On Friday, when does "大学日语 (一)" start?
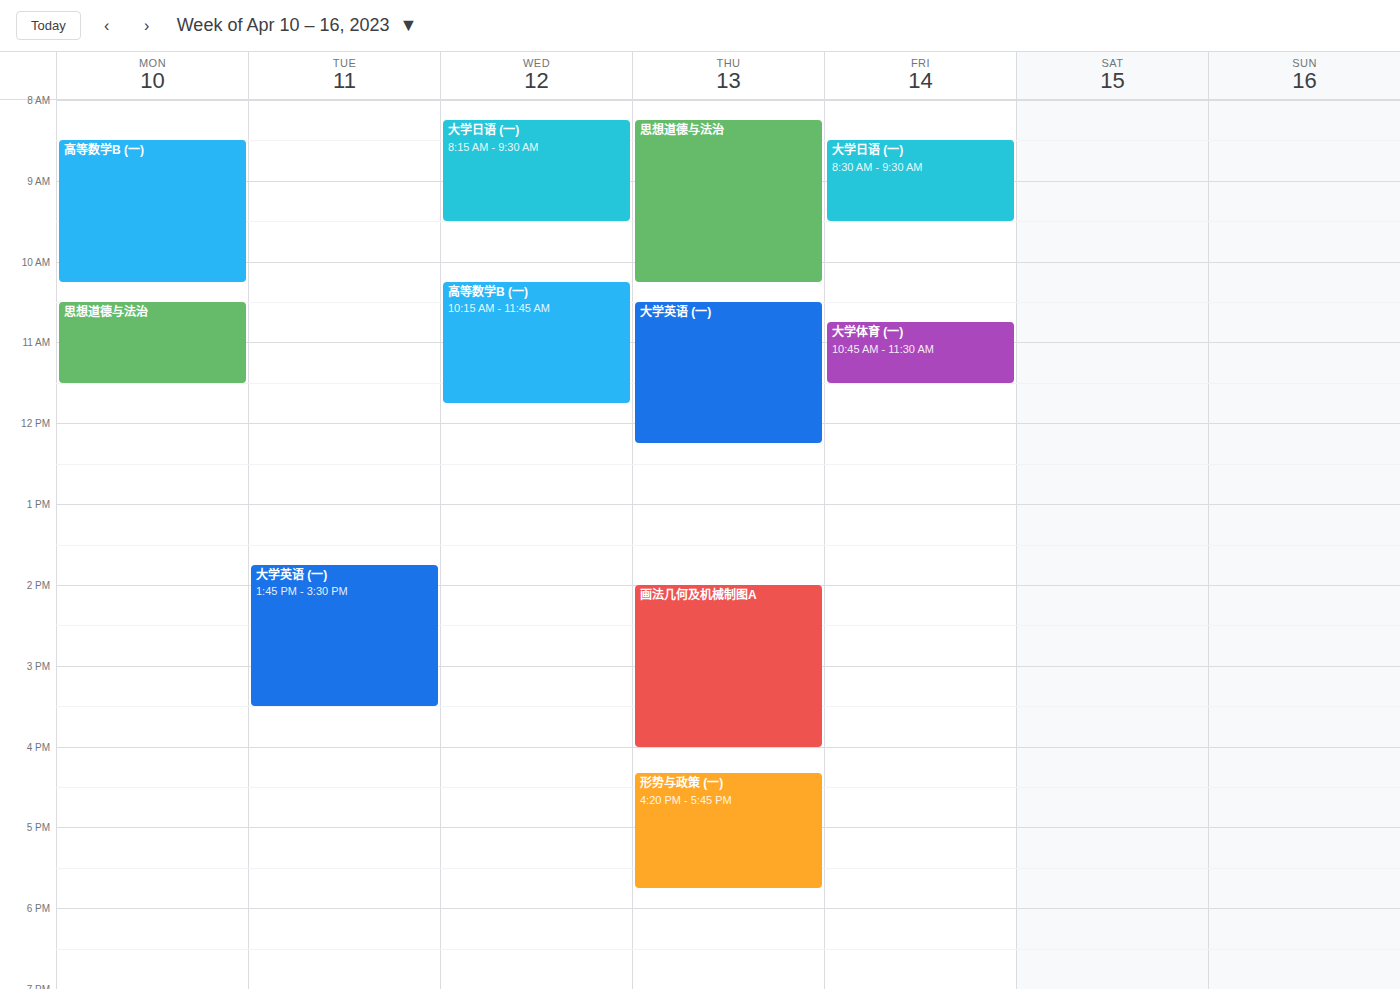
8:30 AM